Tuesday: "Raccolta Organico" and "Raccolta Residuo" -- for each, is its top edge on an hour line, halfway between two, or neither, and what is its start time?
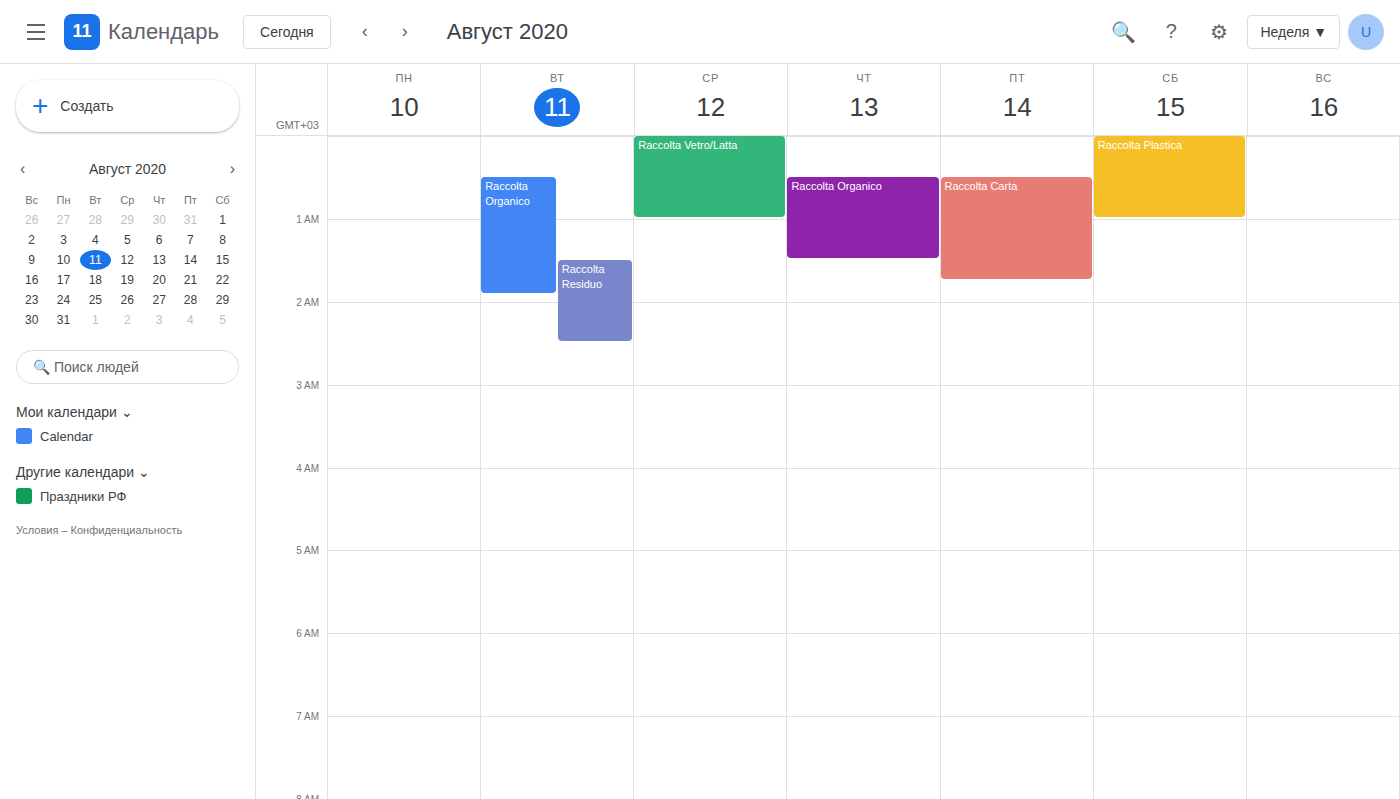
"Raccolta Organico": 12:30 AM, halfway between the 12 AM and 1 AM lines. "Raccolta Residuo": 1:30 AM, halfway between the 1 AM and 2 AM lines.